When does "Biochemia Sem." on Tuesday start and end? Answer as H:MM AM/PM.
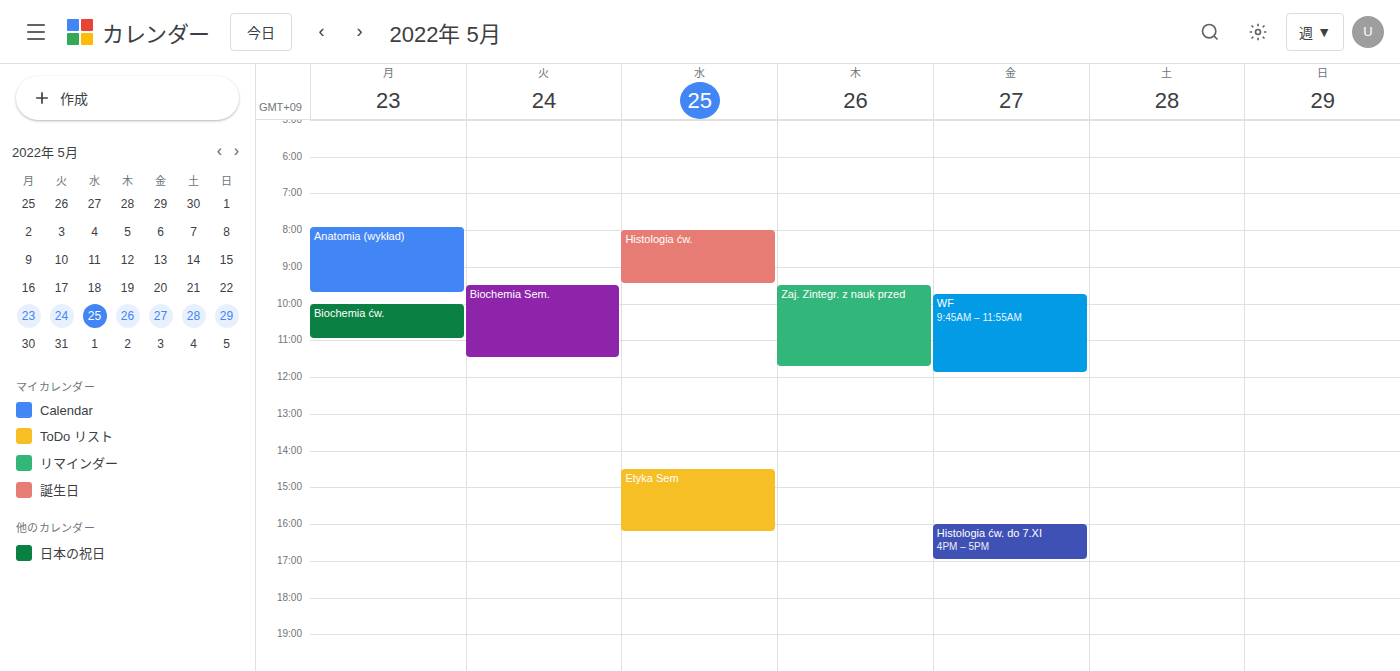
9:30 AM to 11:30 AM